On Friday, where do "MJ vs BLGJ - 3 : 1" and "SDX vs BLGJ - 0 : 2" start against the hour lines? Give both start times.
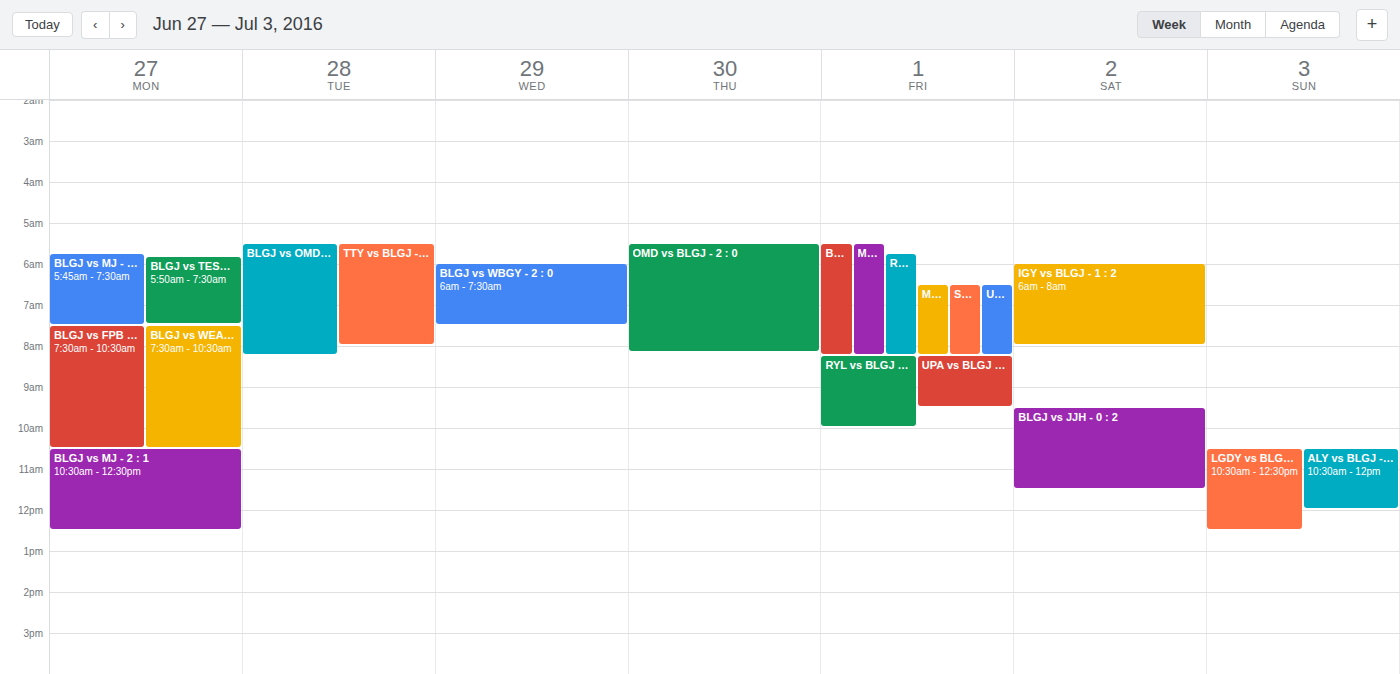
"MJ vs BLGJ - 3 : 1": 5:30 AM, halfway between the 5 AM and 6 AM lines. "SDX vs BLGJ - 0 : 2": 6:30 AM, halfway between the 6 AM and 7 AM lines.